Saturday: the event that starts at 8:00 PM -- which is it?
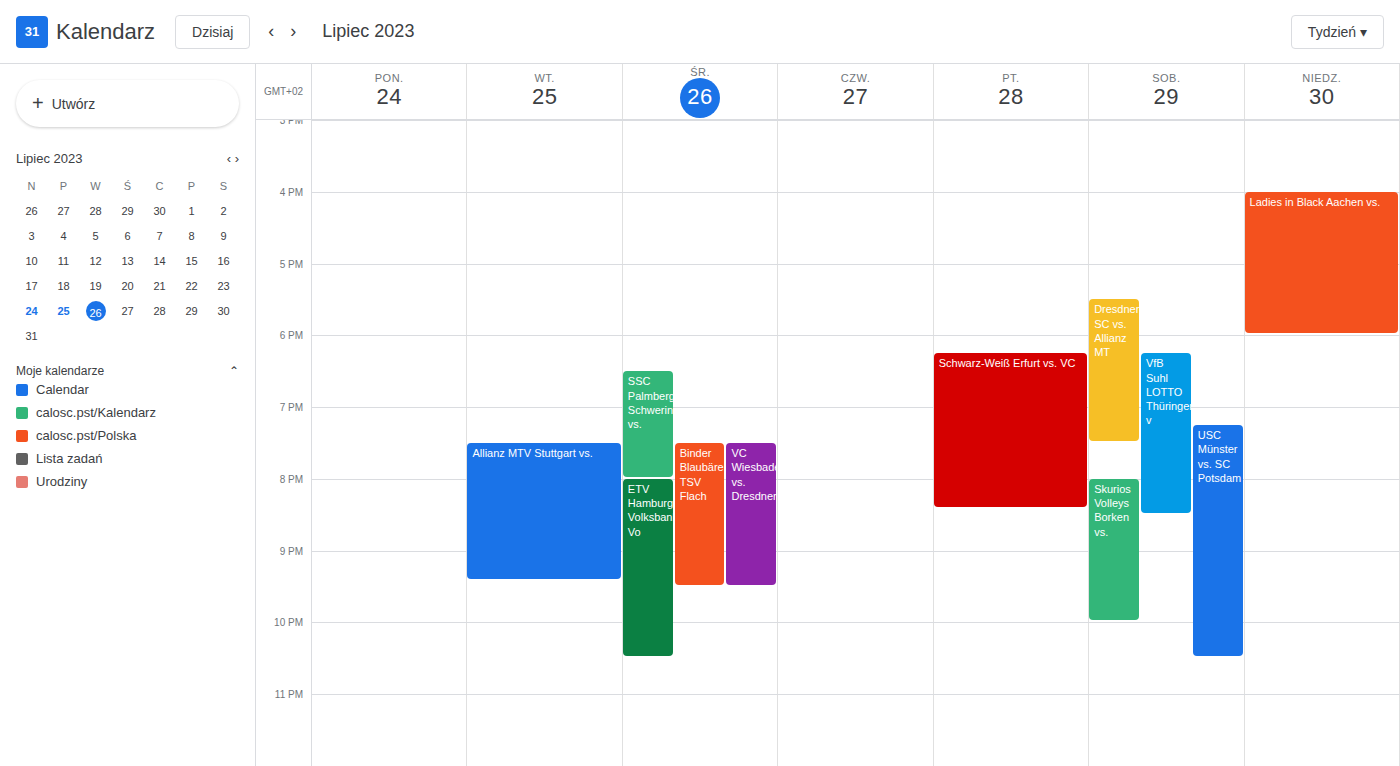
"Skurios Volleys Borken vs."